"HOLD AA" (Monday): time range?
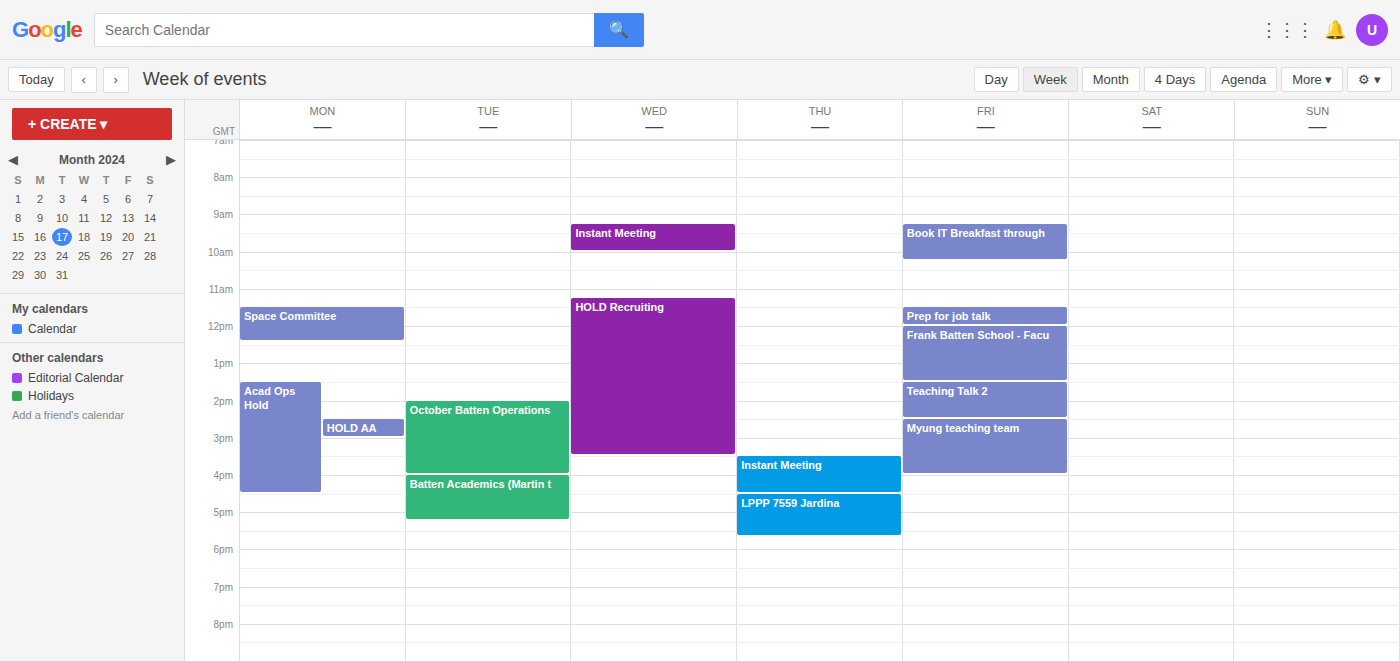
2:30 PM to 3:00 PM